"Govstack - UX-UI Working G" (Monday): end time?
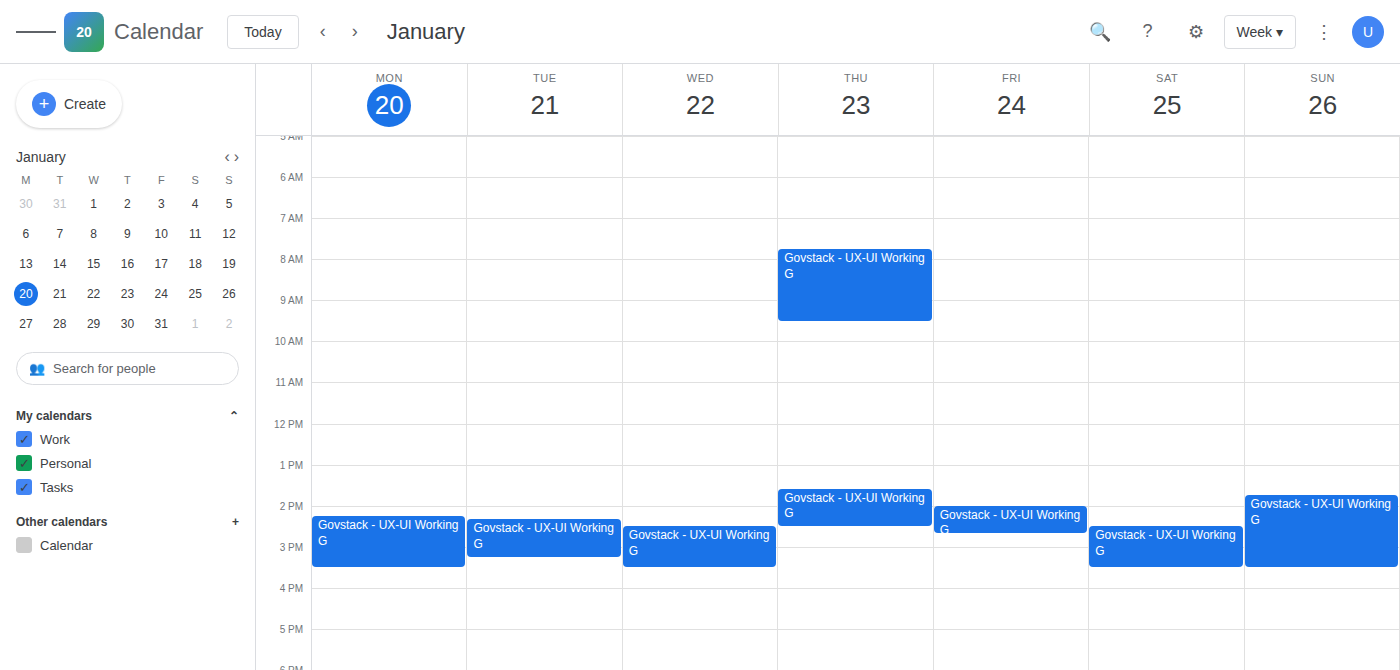
3:30 PM